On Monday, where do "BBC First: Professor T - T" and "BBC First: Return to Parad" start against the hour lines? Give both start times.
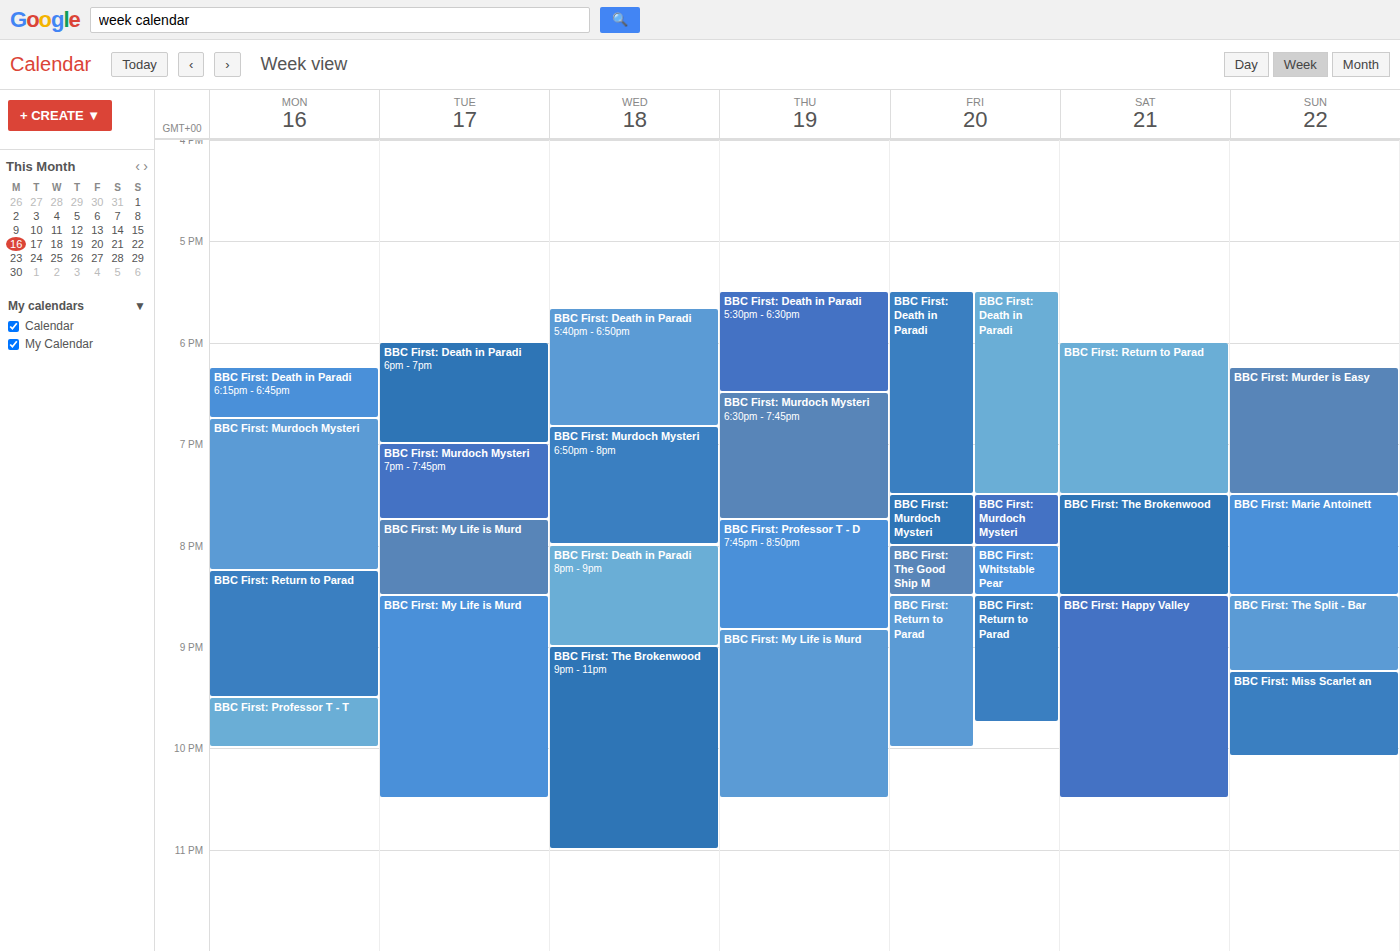
"BBC First: Professor T - T": 9:30 PM, halfway between the 9 PM and 10 PM lines. "BBC First: Return to Parad": 8:15 PM, neither: a quarter of the way from the 8 PM line to the 9 PM line.